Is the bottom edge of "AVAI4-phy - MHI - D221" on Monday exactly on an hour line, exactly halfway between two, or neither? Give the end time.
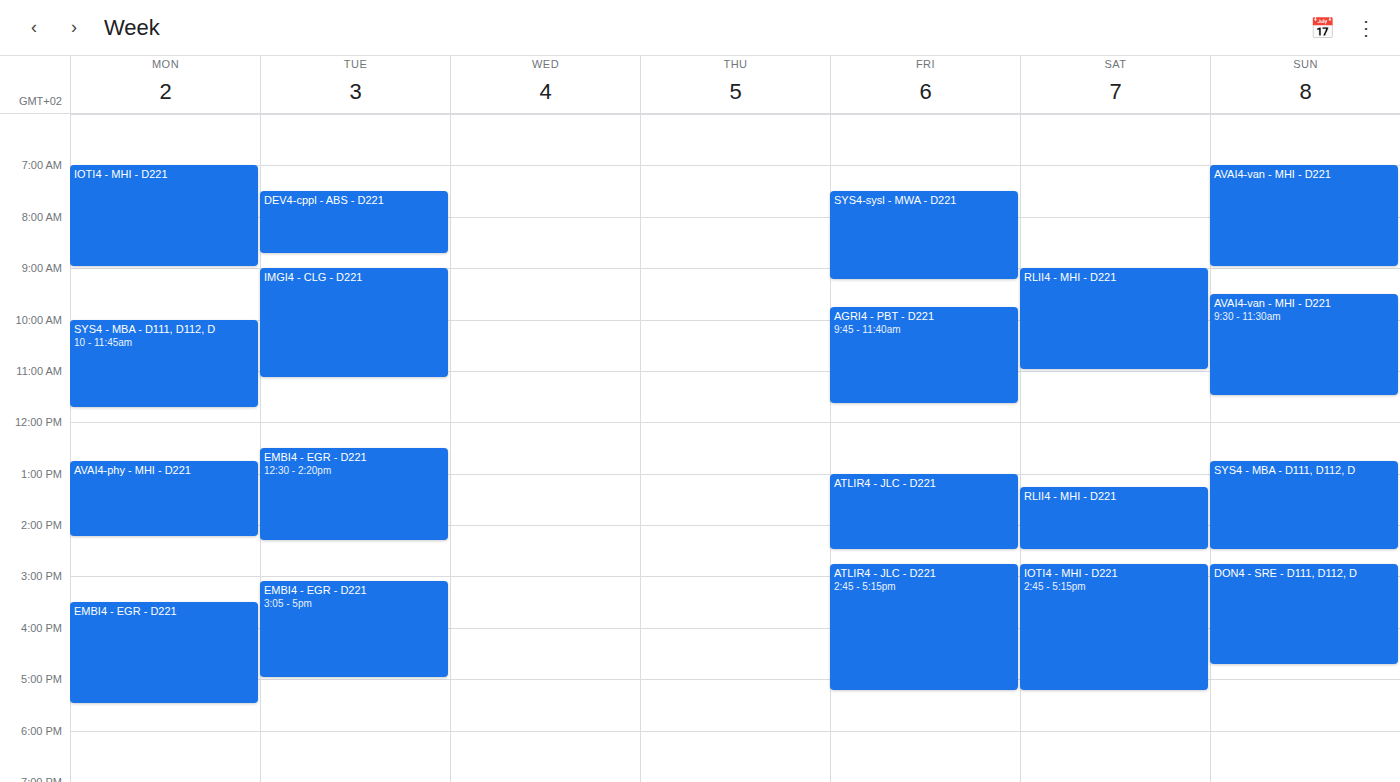
2:15 PM -- neither: a quarter of the way from the 2 PM line to the 3 PM line.